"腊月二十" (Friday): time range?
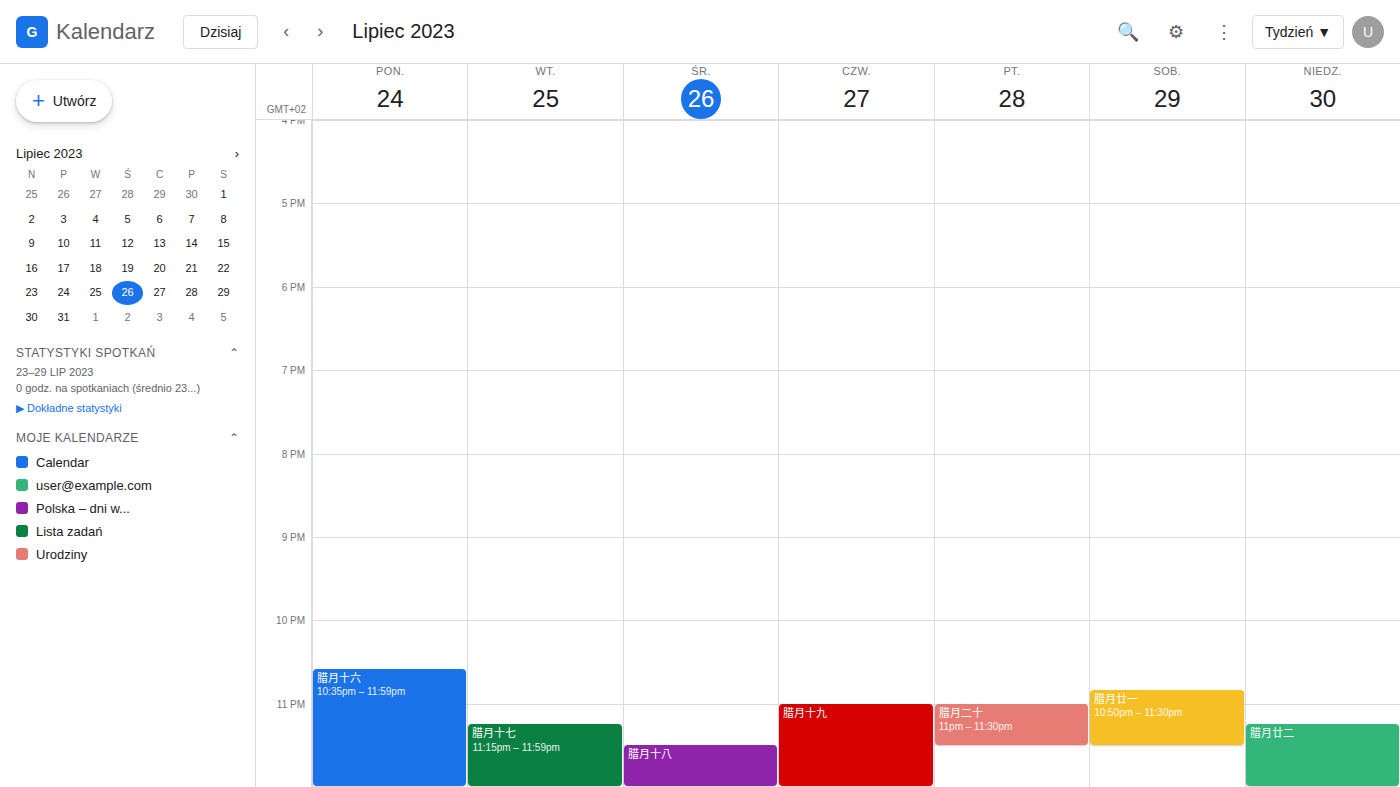
11:00 PM to 11:30 PM